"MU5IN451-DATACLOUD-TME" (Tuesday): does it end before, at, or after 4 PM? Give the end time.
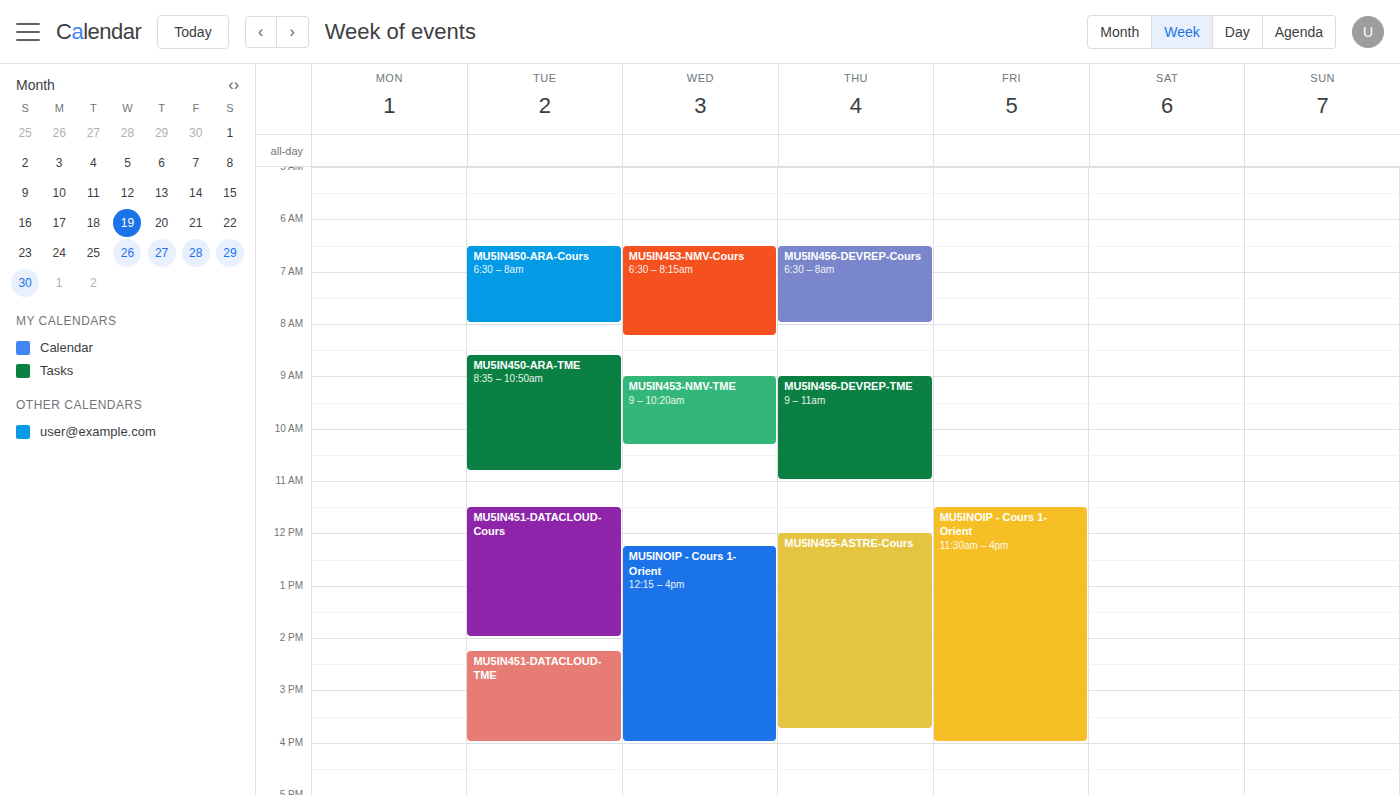
4:00 PM -- exactly at 4 PM, on the 4 PM line.